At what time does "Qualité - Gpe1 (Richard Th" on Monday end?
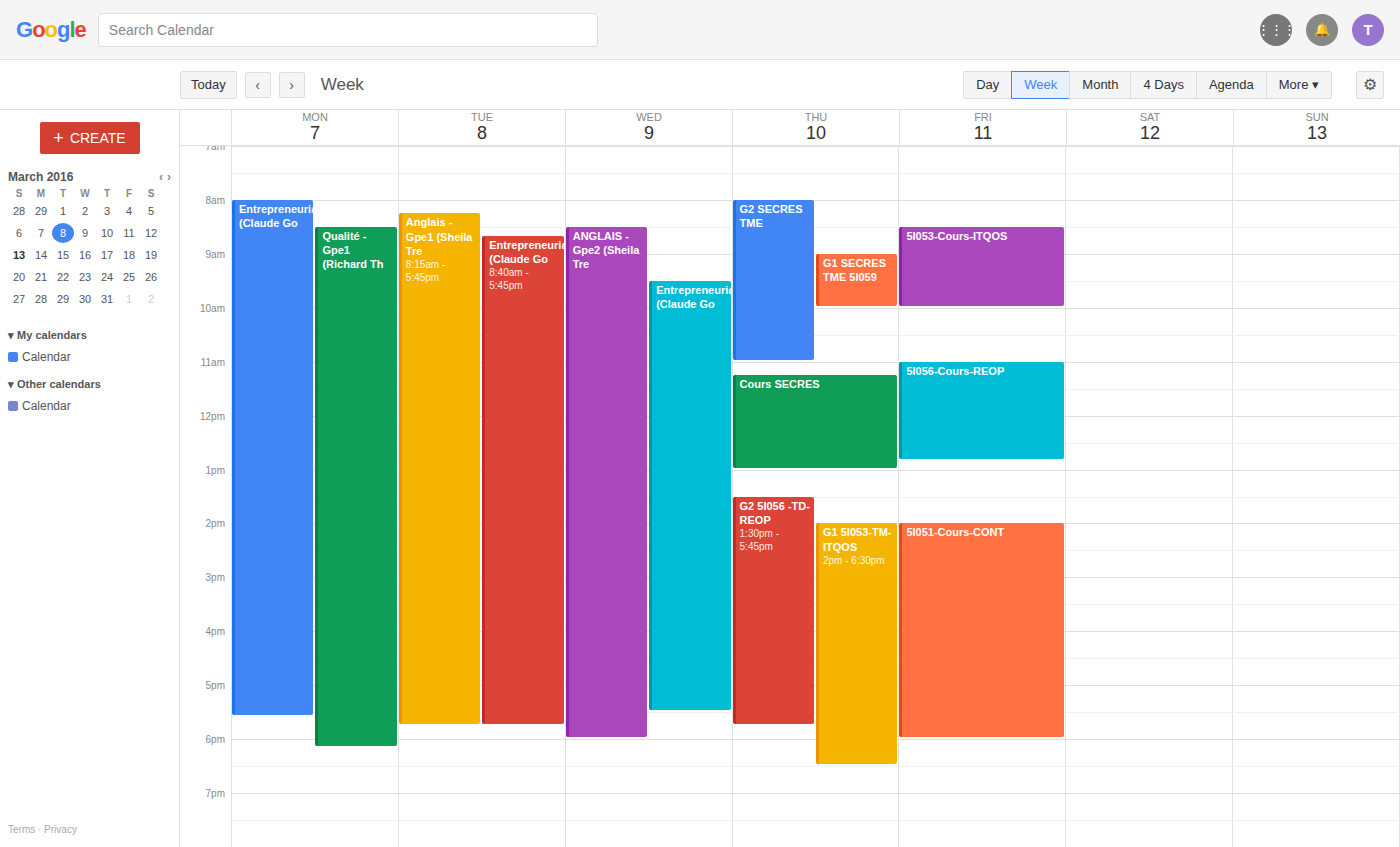
6:10 PM